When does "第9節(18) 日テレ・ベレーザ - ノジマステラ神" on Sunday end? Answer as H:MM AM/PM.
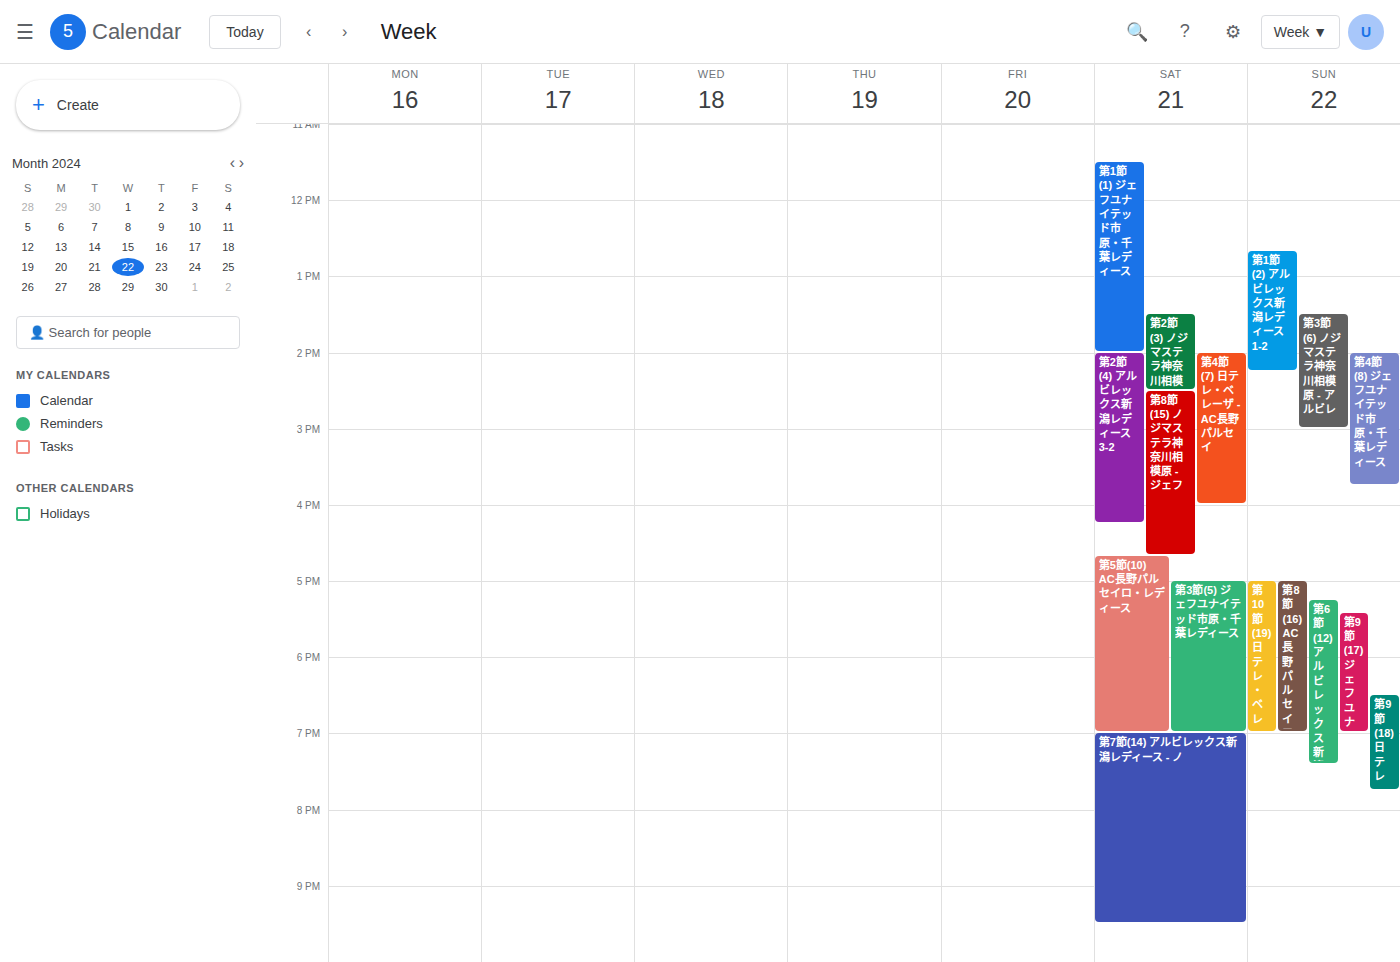
7:45 PM